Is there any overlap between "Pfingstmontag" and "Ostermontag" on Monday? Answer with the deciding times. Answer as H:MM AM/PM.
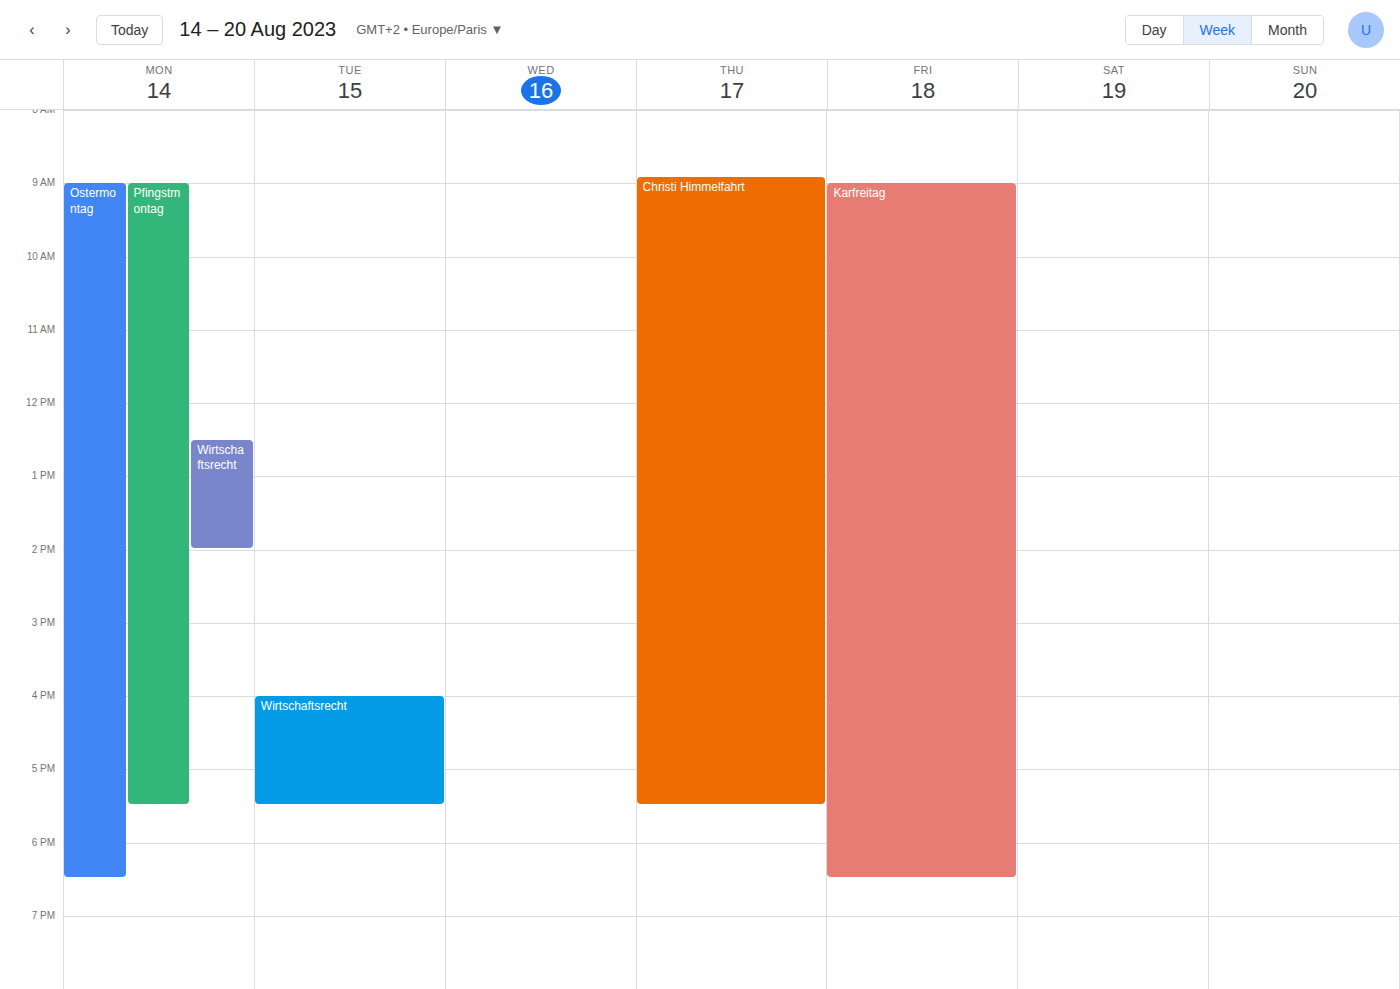
"Ostermontag" starts at 9:00 AM, before "Pfingstmontag" ends at 5:30 PM -- they overlap.